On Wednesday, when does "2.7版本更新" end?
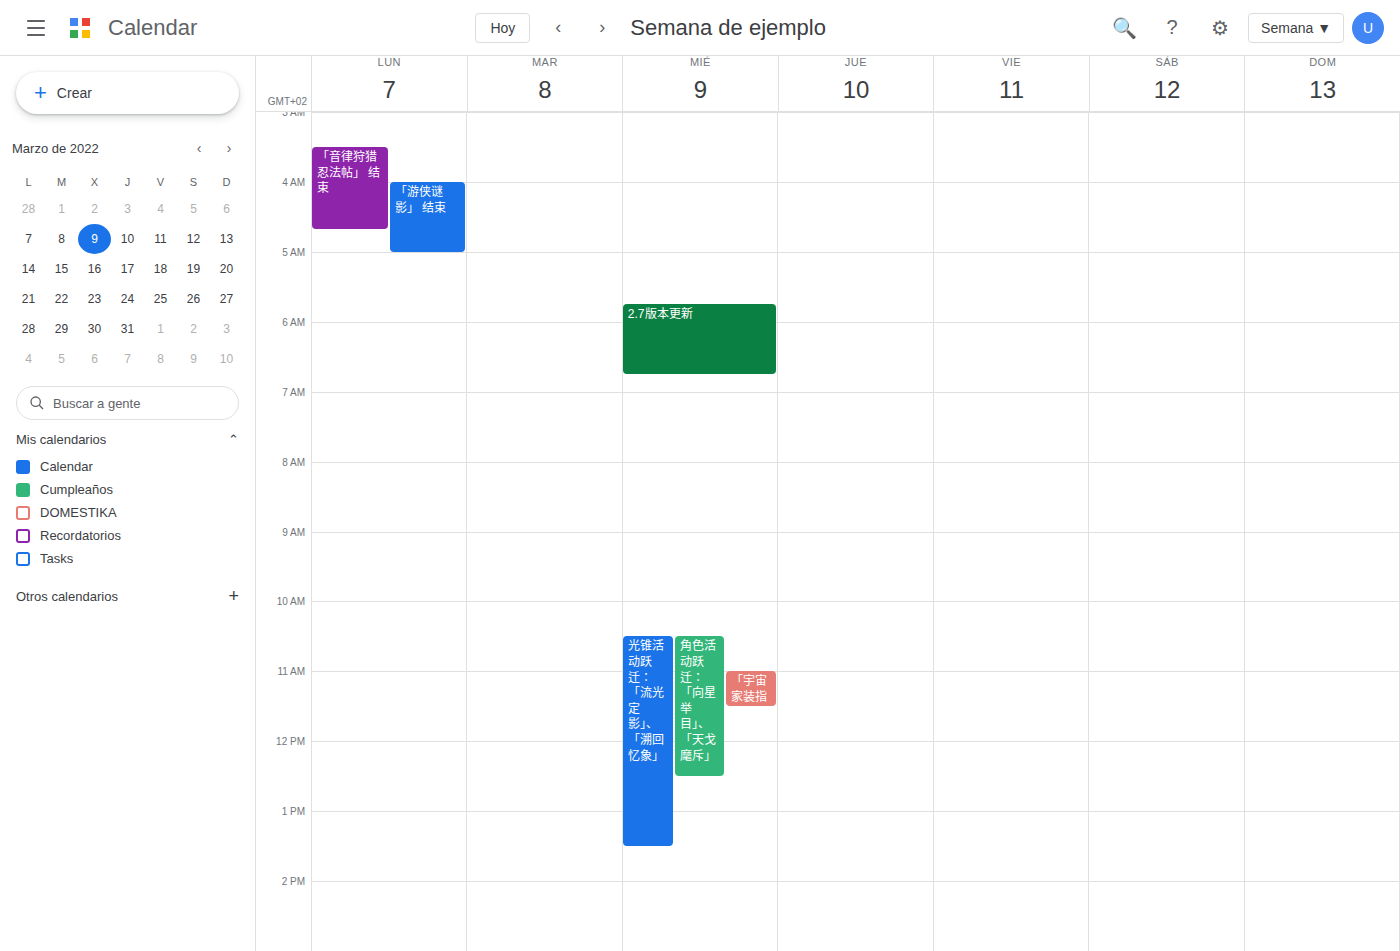
6:45 AM